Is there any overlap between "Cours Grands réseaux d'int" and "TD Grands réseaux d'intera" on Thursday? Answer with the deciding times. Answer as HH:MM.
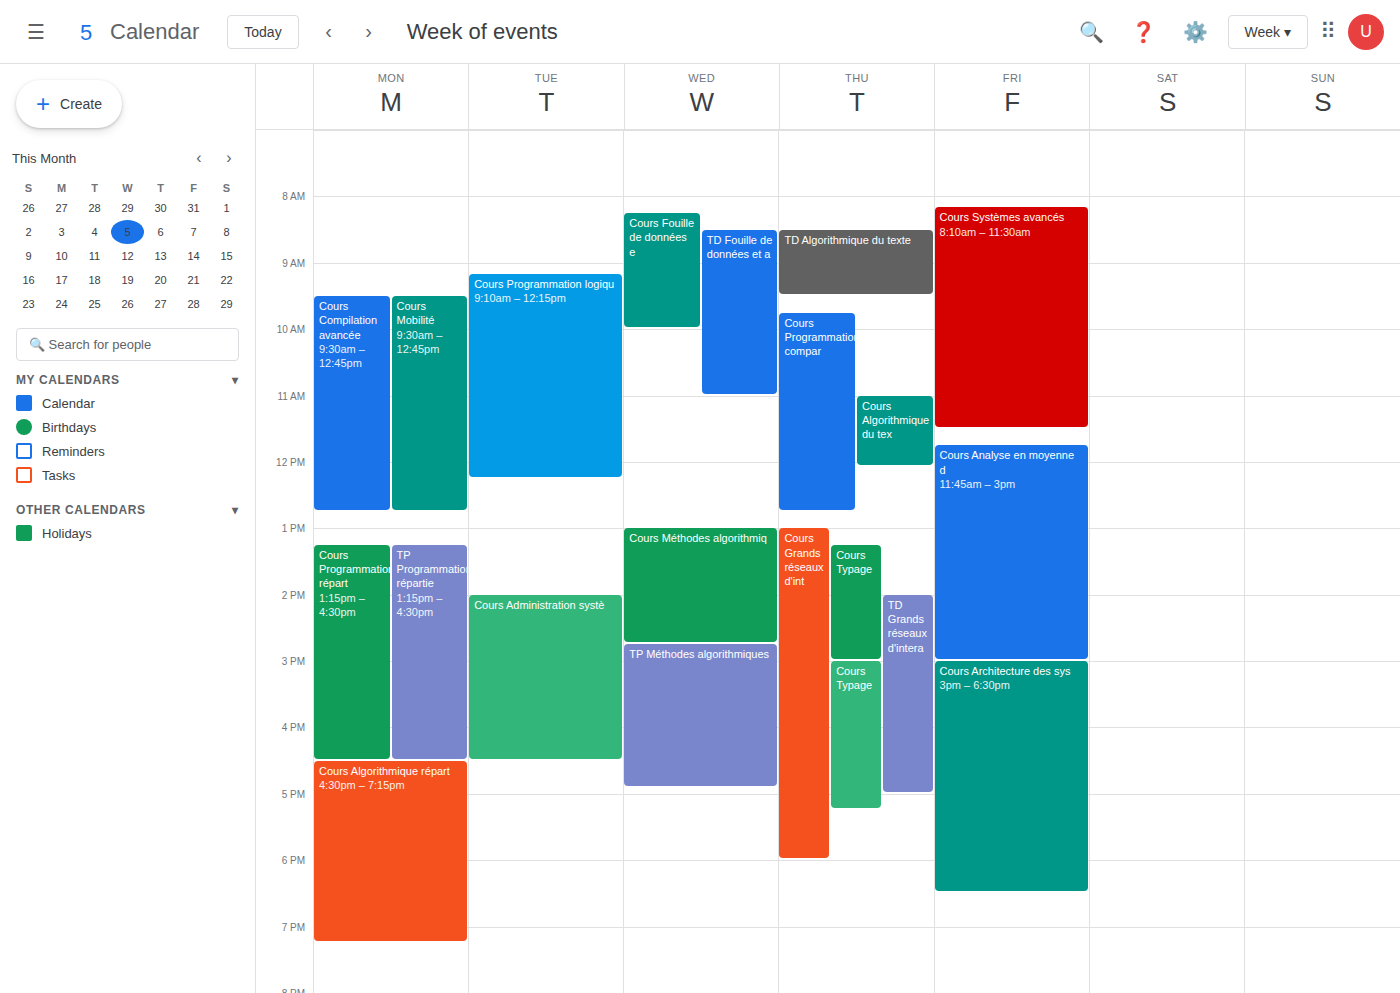
"TD Grands réseaux d'intera" runs 14:00 to 17:00, inside "Cours Grands réseaux d'int" -- they overlap.